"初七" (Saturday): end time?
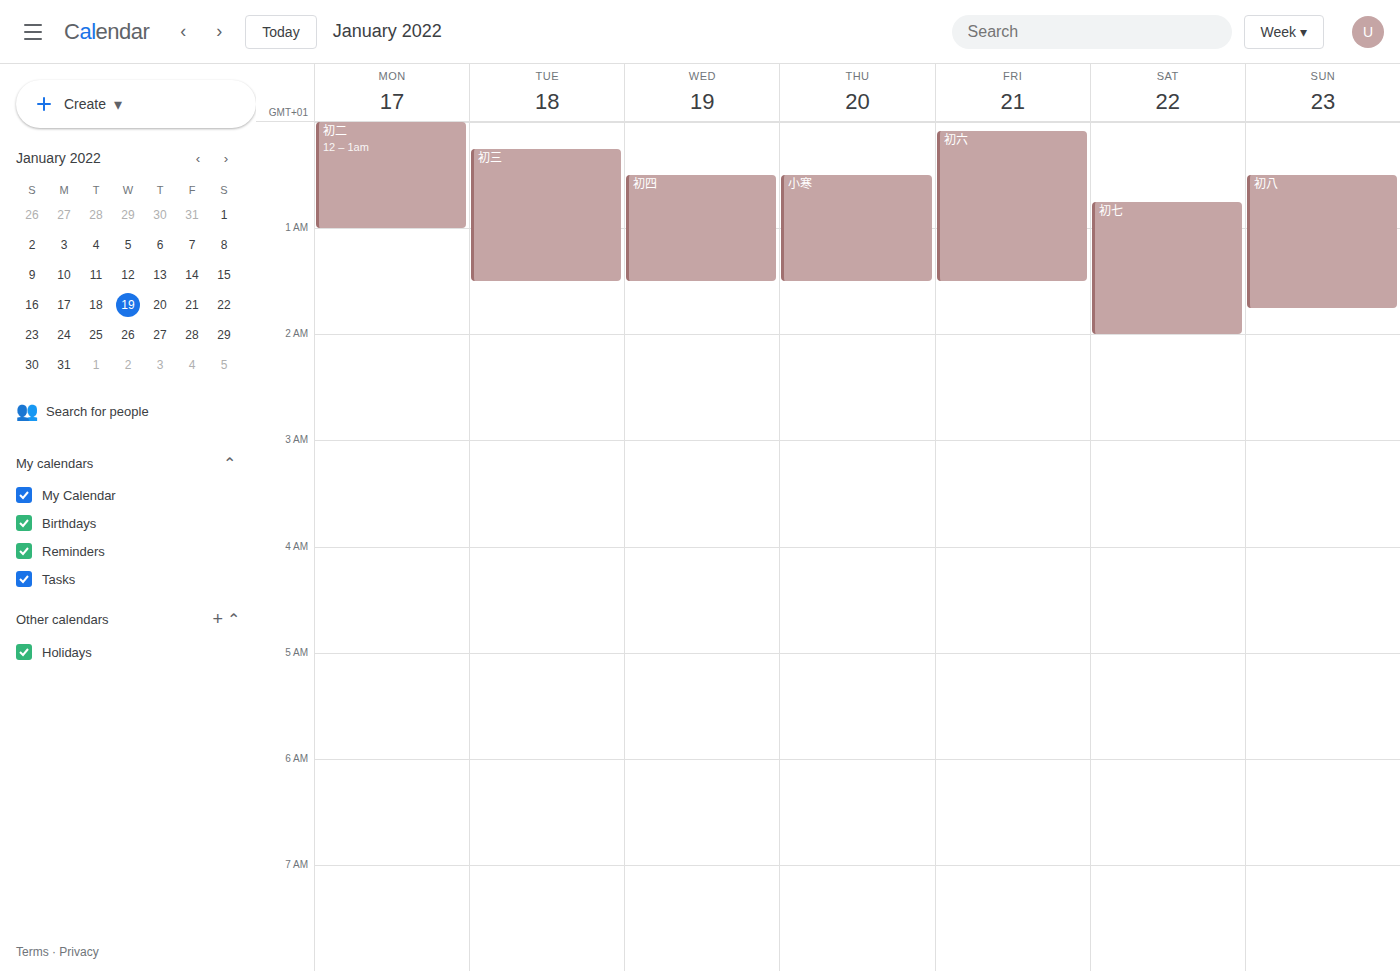
02:00